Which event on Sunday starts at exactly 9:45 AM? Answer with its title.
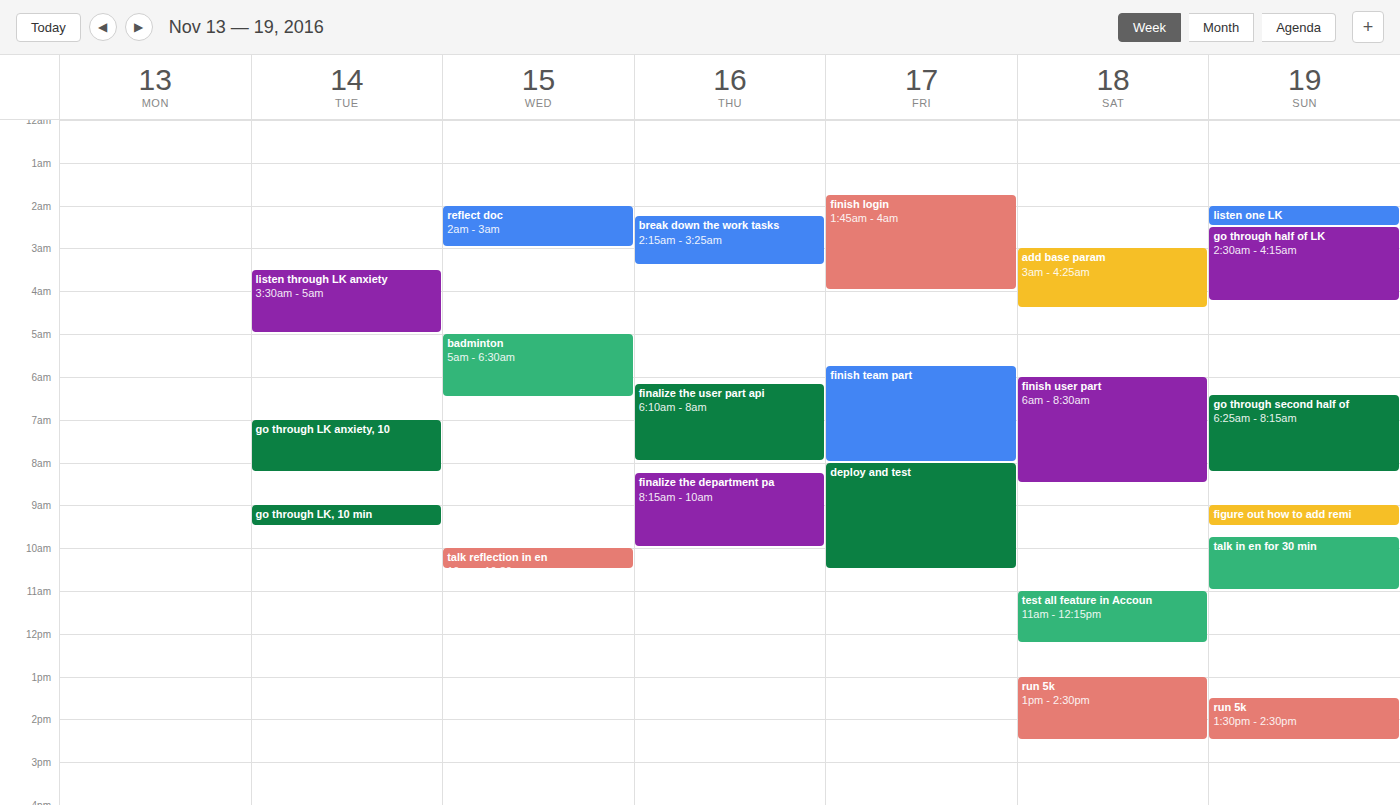
"talk in en for 30 min"